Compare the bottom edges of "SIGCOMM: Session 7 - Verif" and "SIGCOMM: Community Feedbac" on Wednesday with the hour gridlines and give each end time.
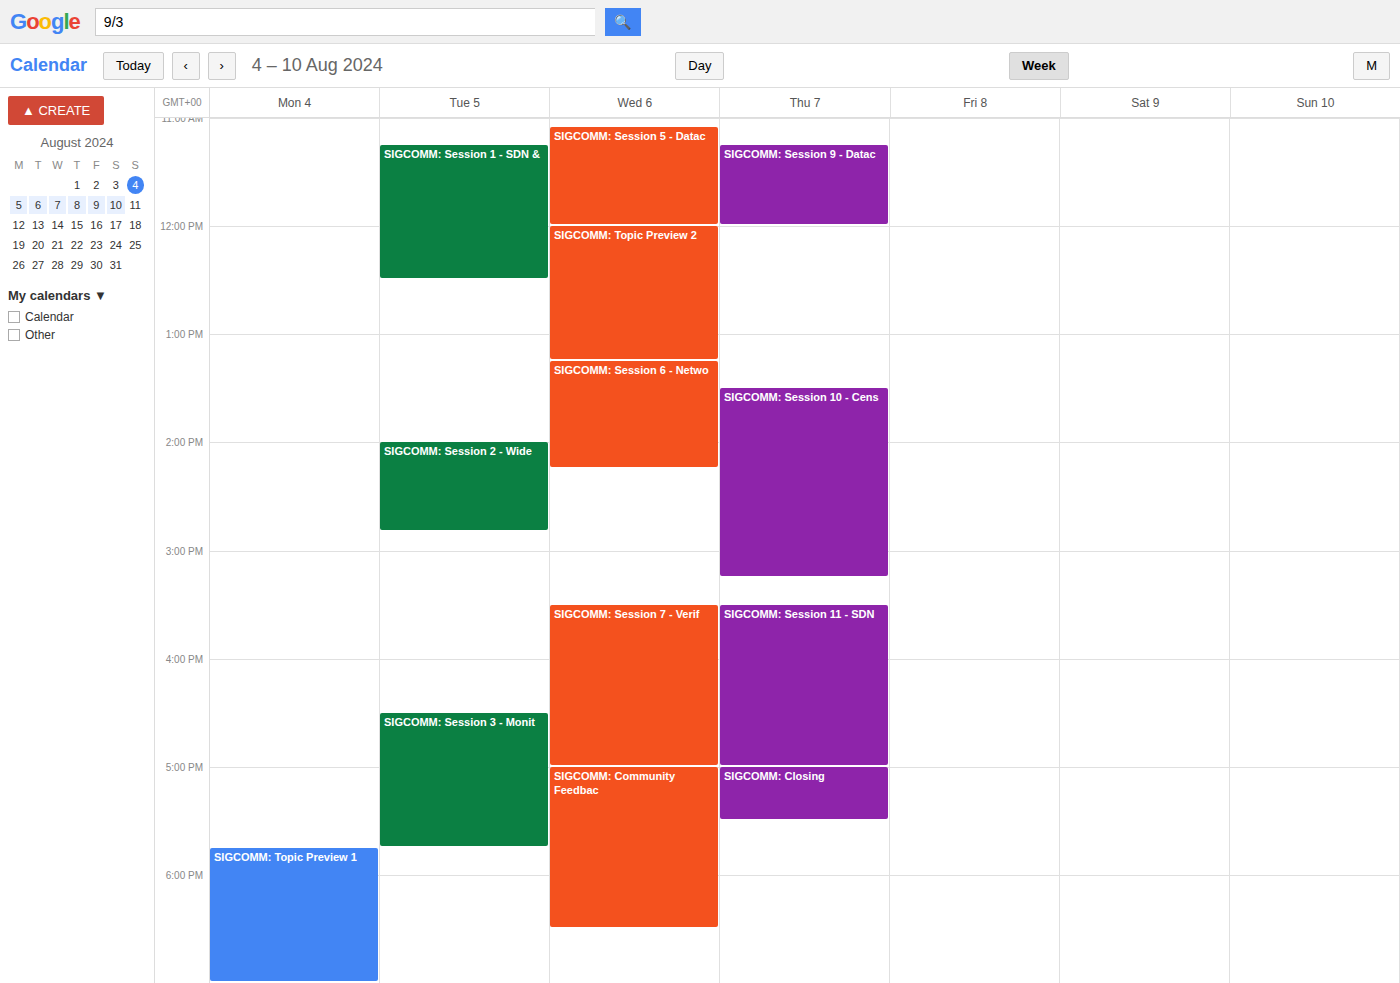
"SIGCOMM: Session 7 - Verif": 5:00 PM, exactly on the 5 PM line. "SIGCOMM: Community Feedbac": 6:30 PM, halfway between the 6 PM and 7 PM lines.